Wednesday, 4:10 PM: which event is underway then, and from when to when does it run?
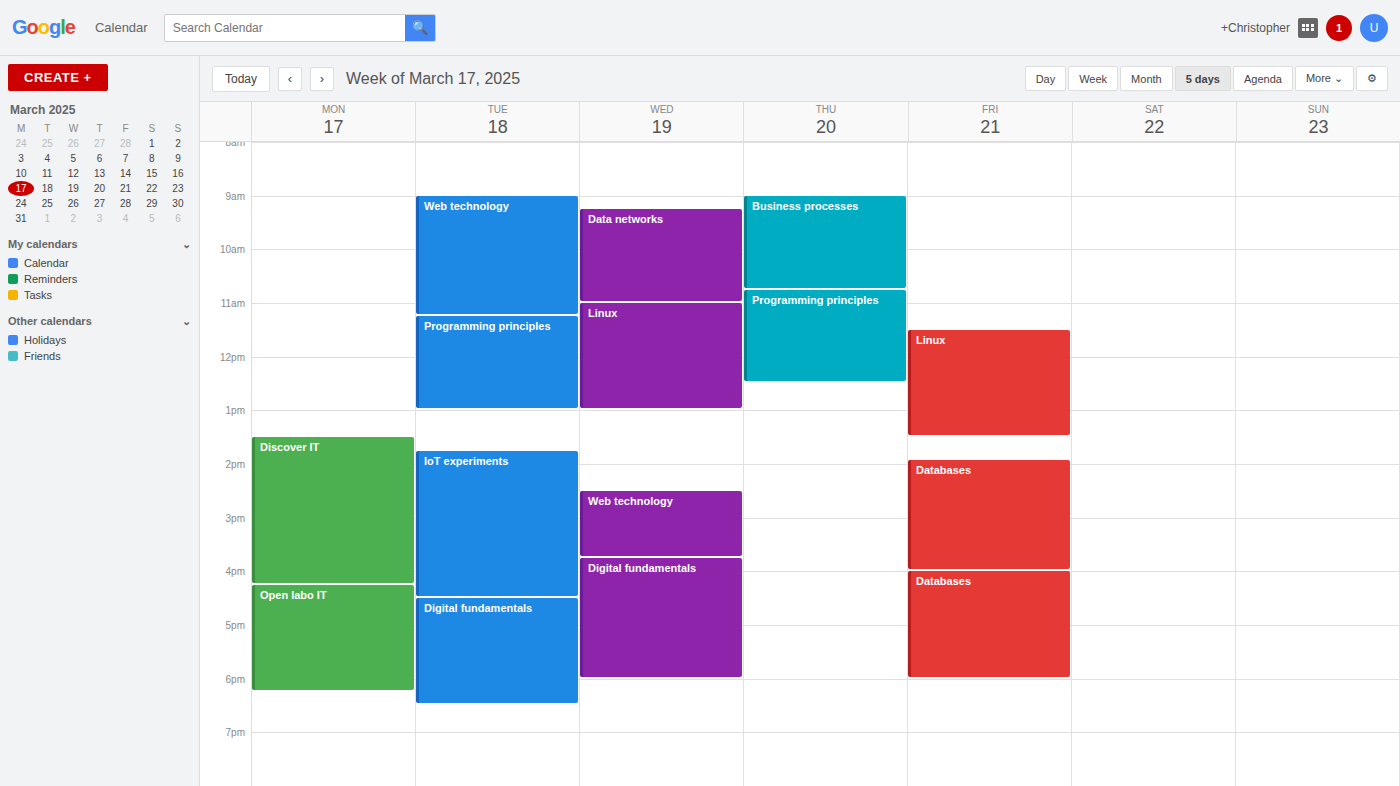
"Digital fundamentals", 3:45 PM to 6:00 PM